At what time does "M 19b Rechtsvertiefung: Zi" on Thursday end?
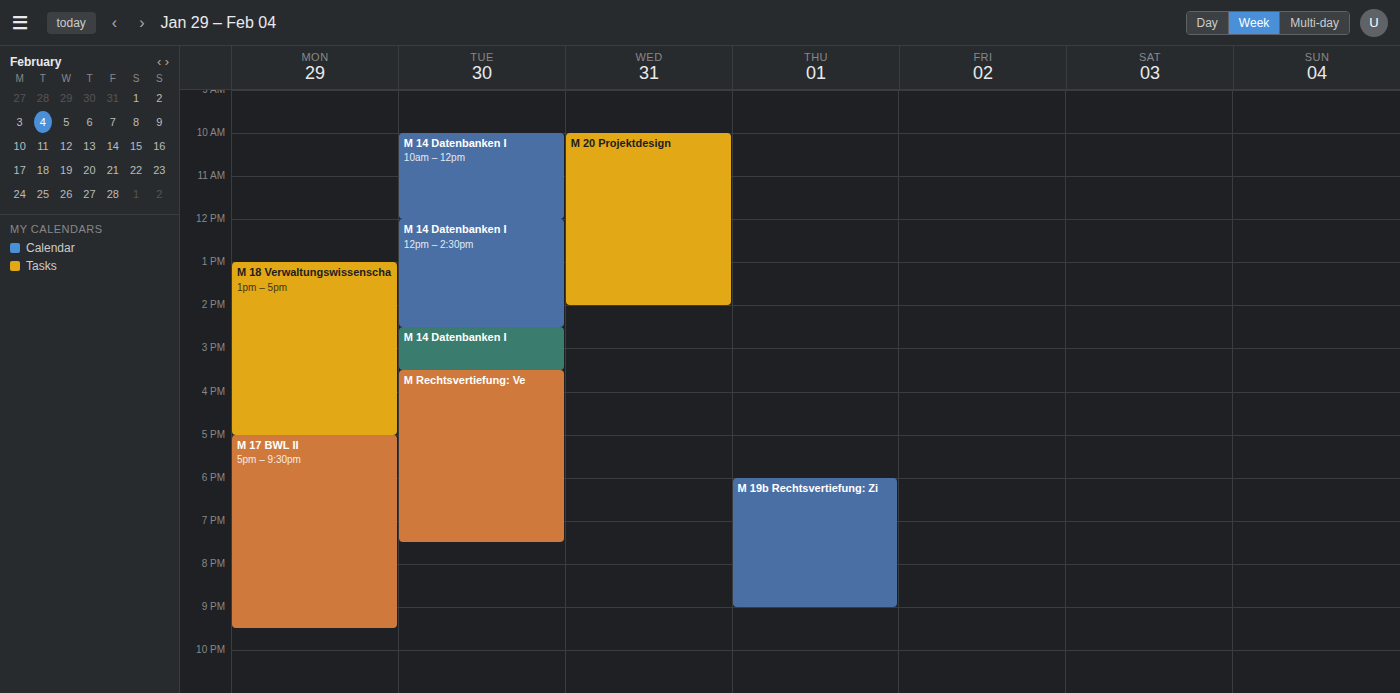
9:00 PM